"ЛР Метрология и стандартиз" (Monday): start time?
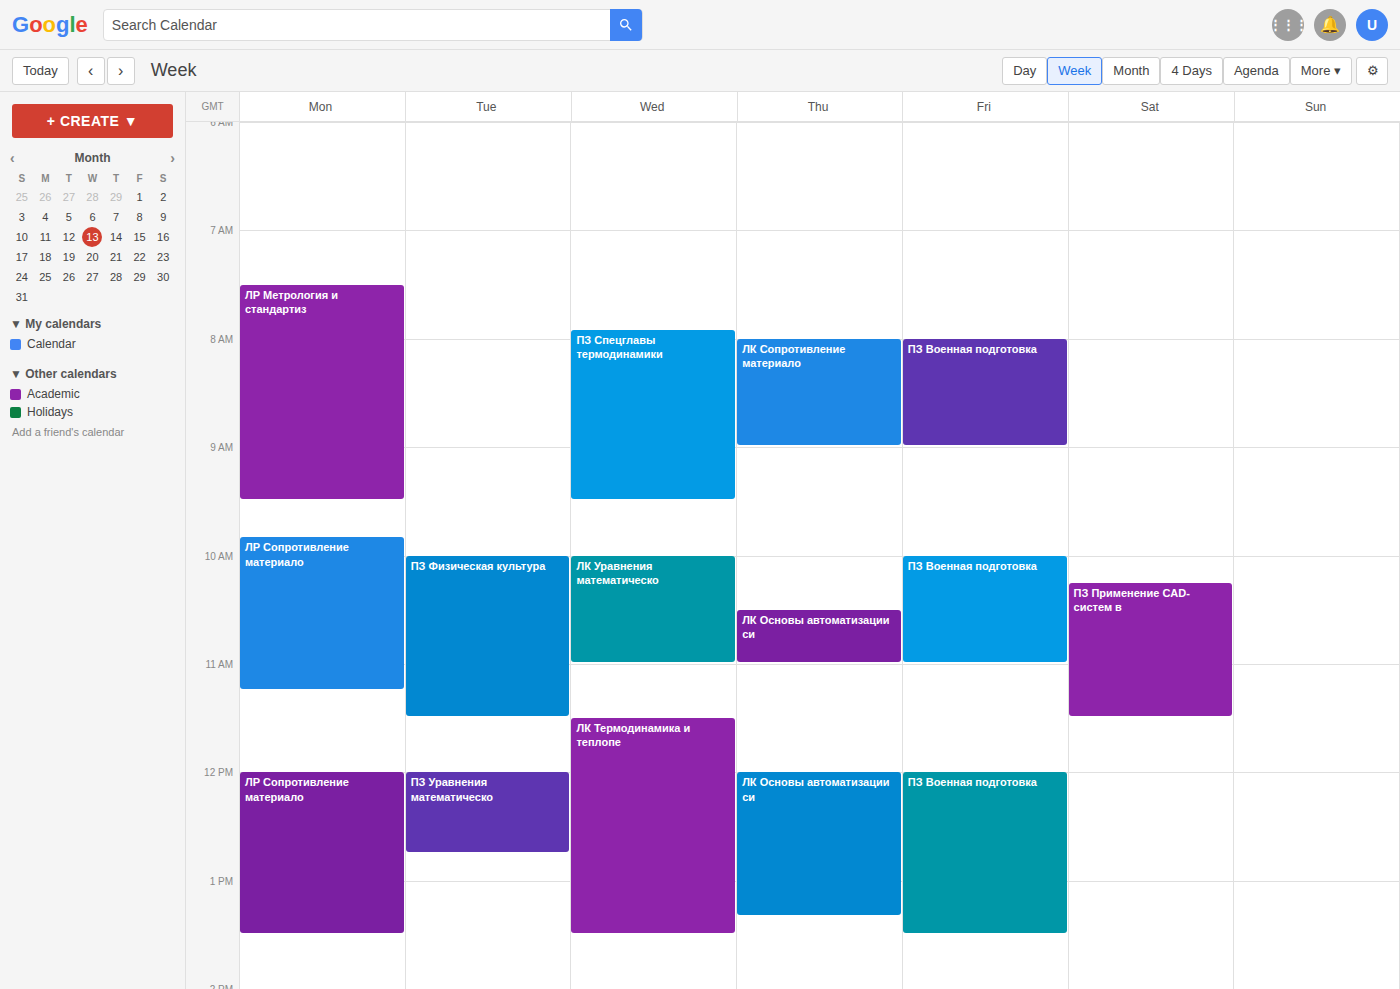
7:30 AM